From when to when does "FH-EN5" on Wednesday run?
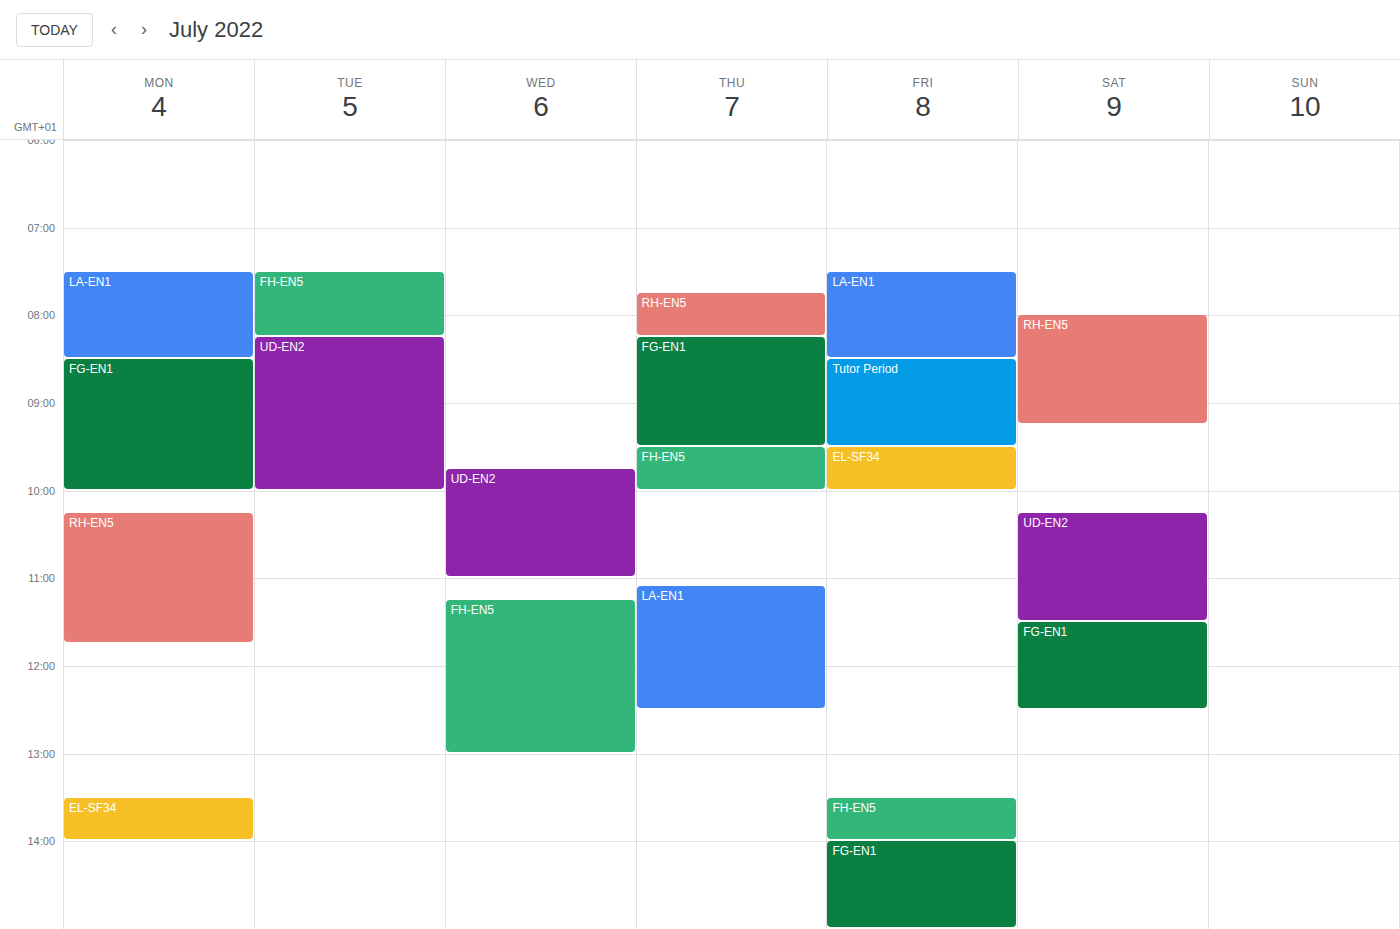
11:15 AM to 1:00 PM